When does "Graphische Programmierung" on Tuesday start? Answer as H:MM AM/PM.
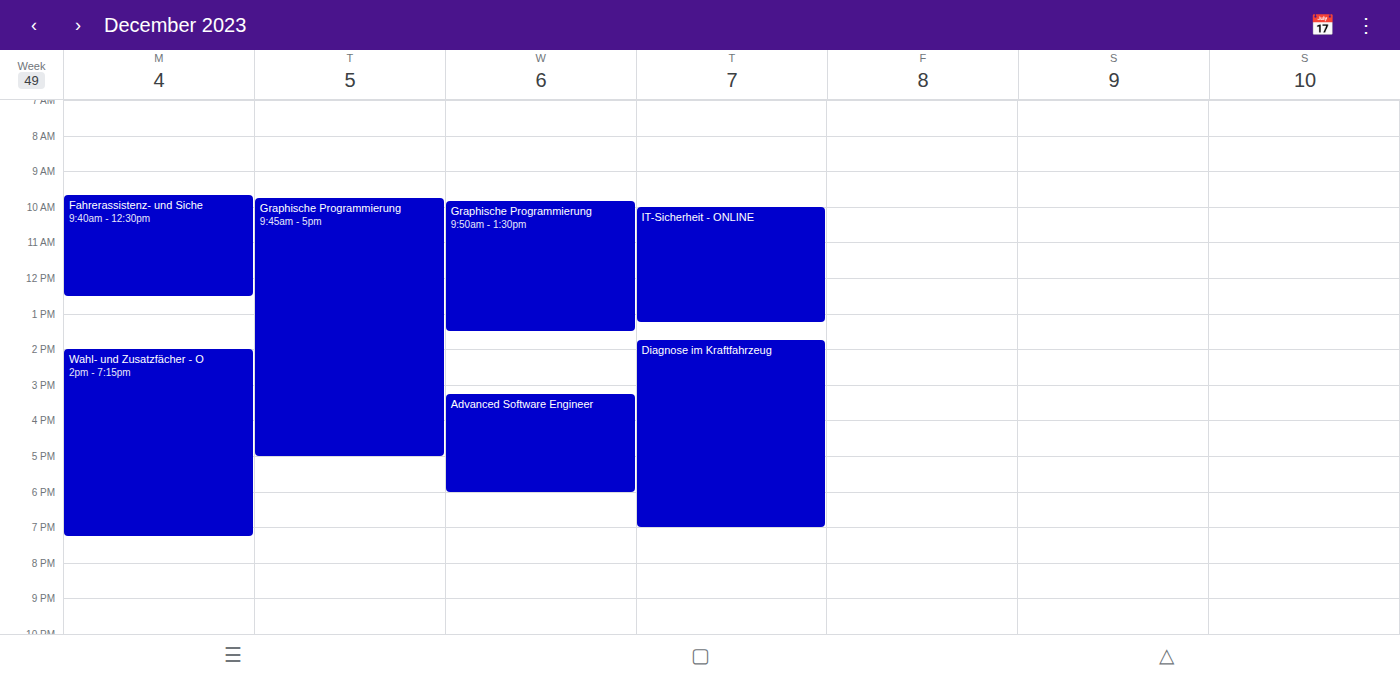
9:45 AM